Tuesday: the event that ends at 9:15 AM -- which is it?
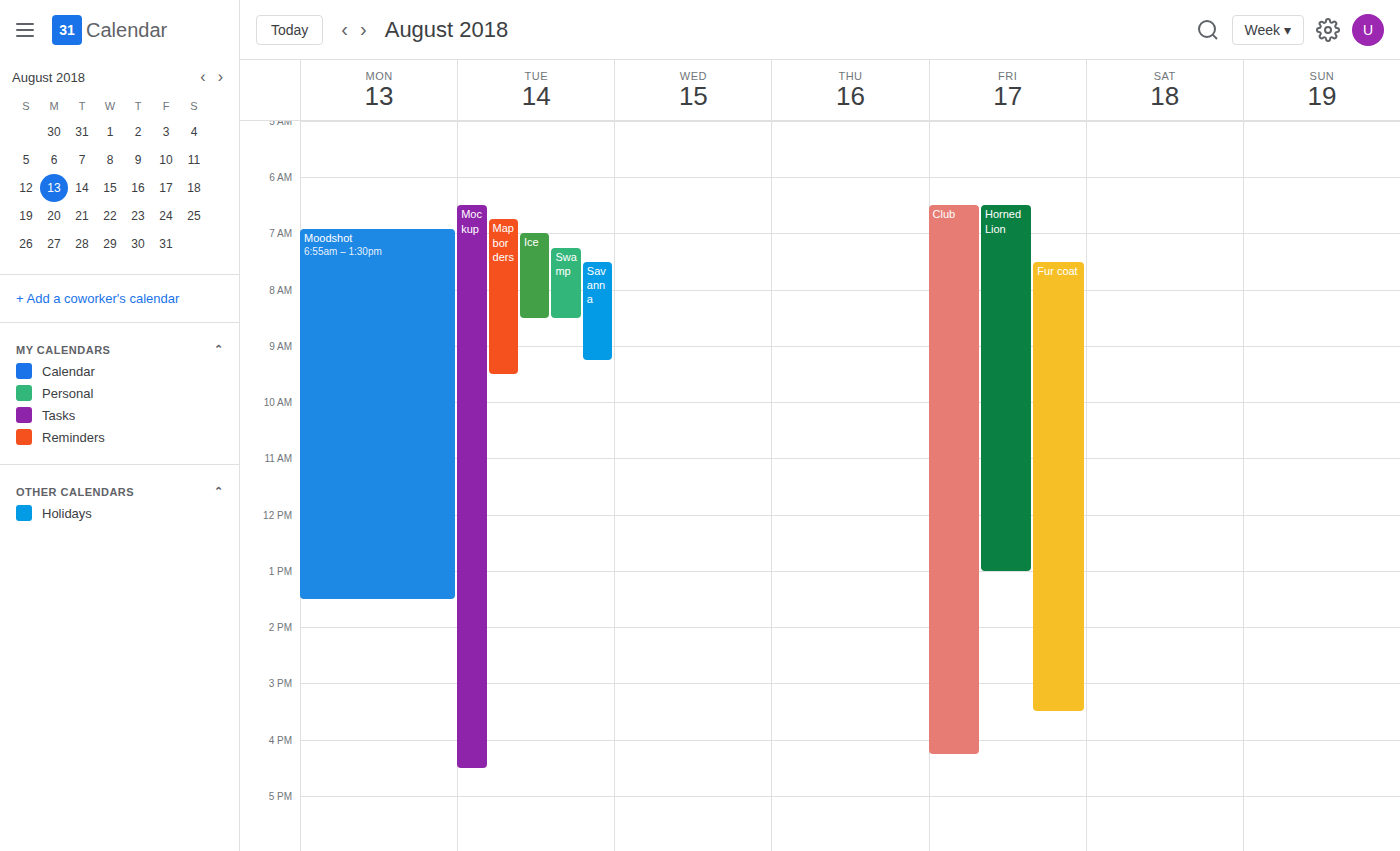
"Savanna"